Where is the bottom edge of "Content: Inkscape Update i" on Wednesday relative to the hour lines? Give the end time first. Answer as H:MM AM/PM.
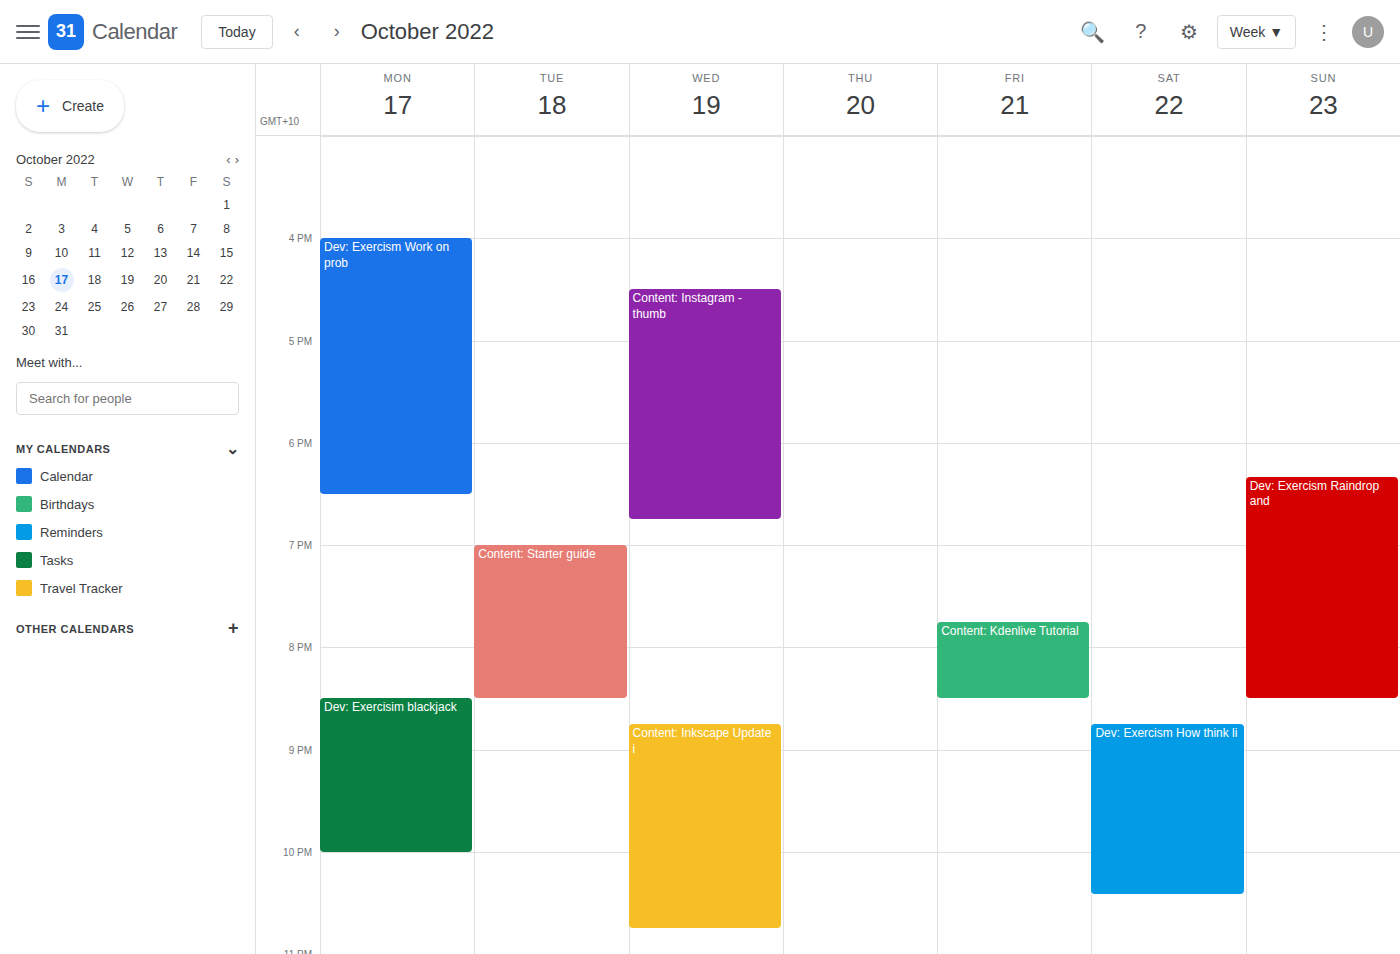
10:45 PM -- neither: three quarters of the way from the 10 PM line to the 11 PM line.